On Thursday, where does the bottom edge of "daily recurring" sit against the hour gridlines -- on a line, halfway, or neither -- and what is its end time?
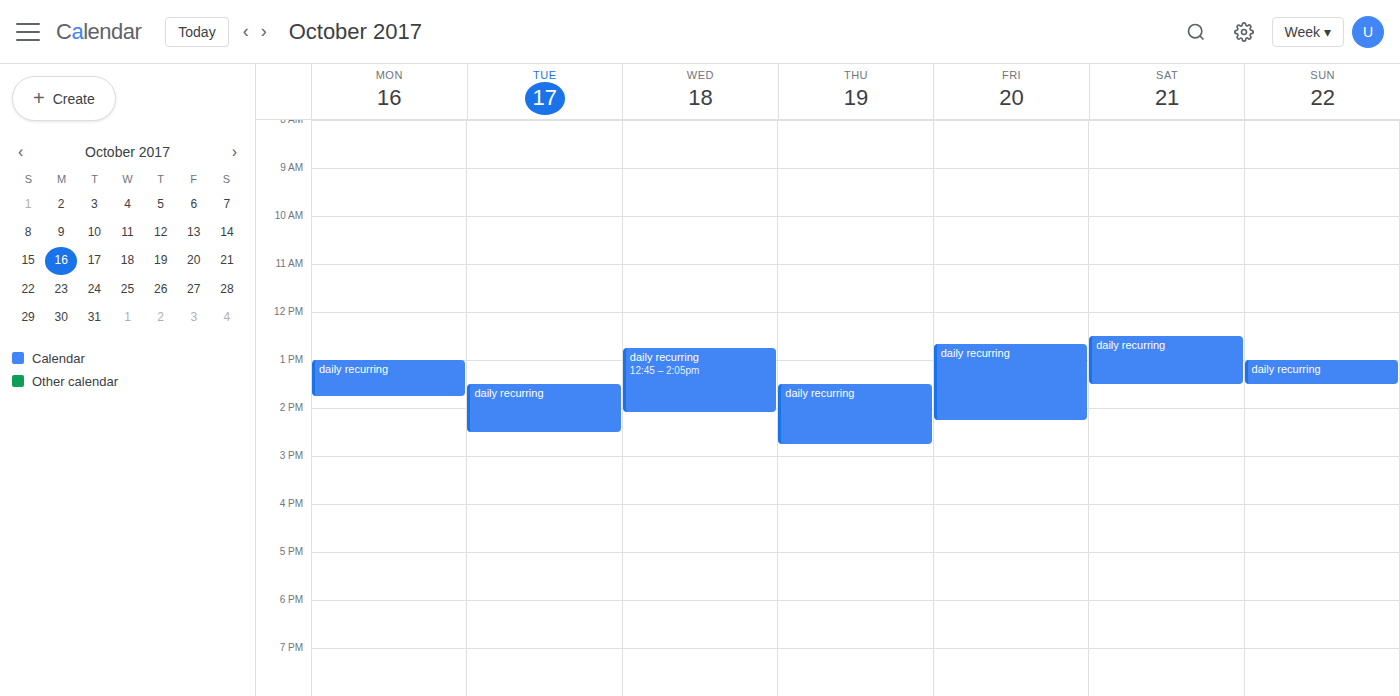
2:45 PM -- neither: three quarters of the way from the 2 PM line to the 3 PM line.